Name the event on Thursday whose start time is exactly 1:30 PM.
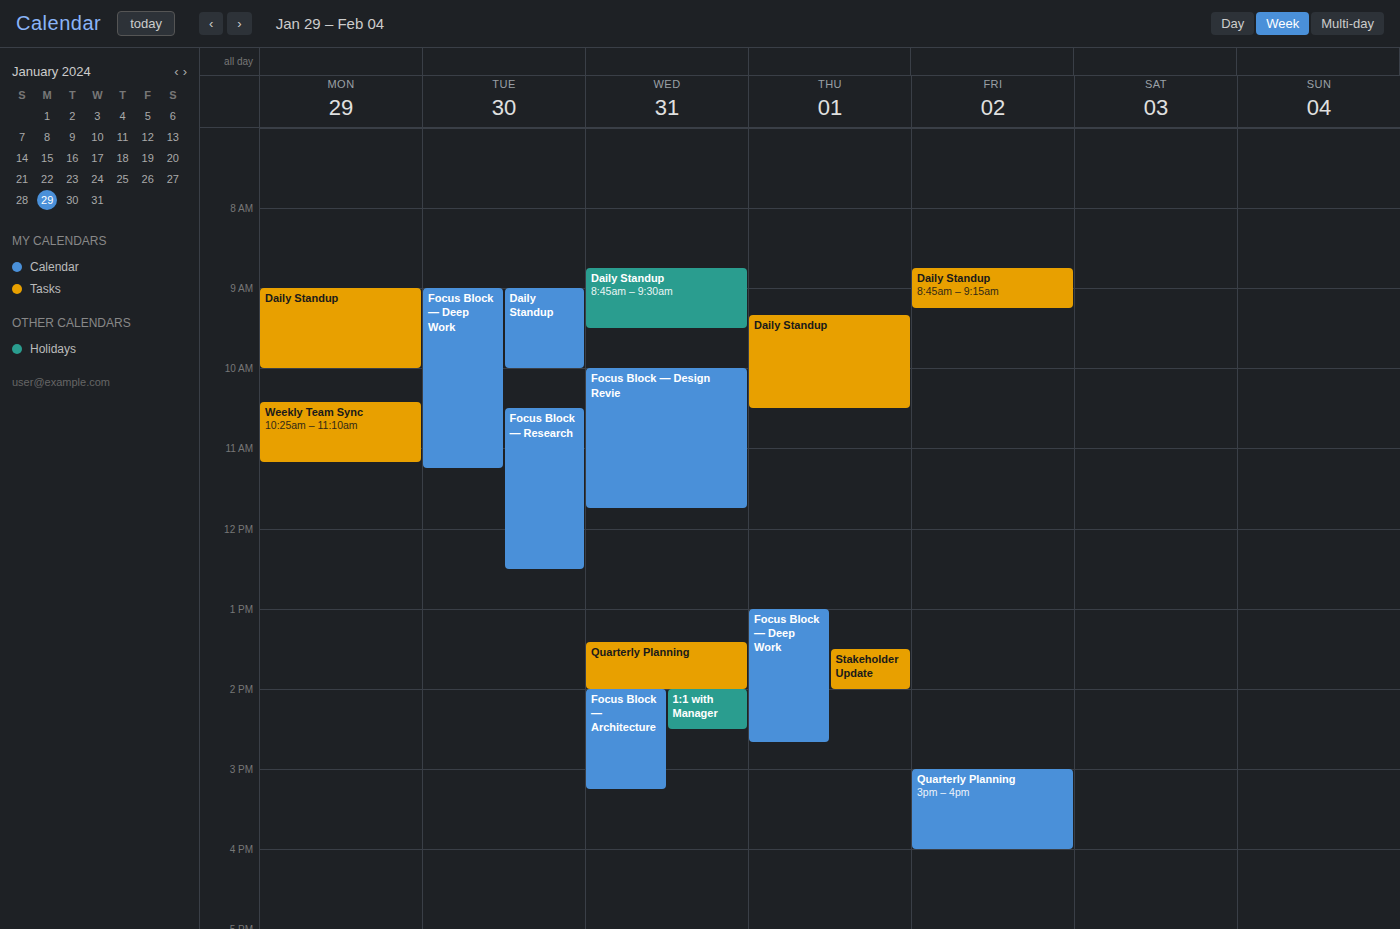
"Stakeholder Update"